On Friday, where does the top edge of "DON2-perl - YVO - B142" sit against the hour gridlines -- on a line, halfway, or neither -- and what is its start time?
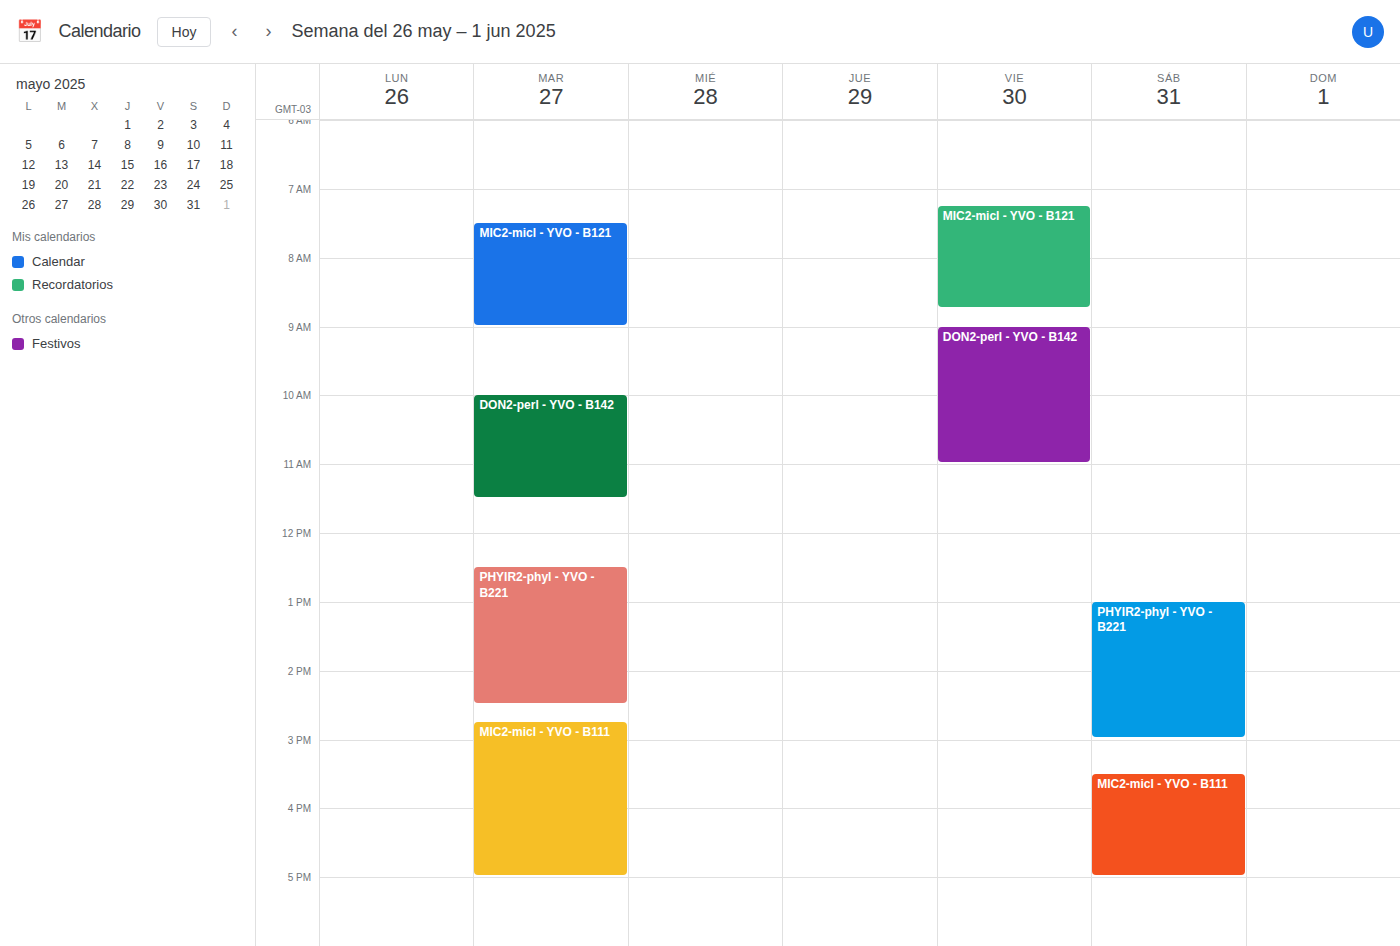
9:00 AM -- exactly on the 9 AM line.